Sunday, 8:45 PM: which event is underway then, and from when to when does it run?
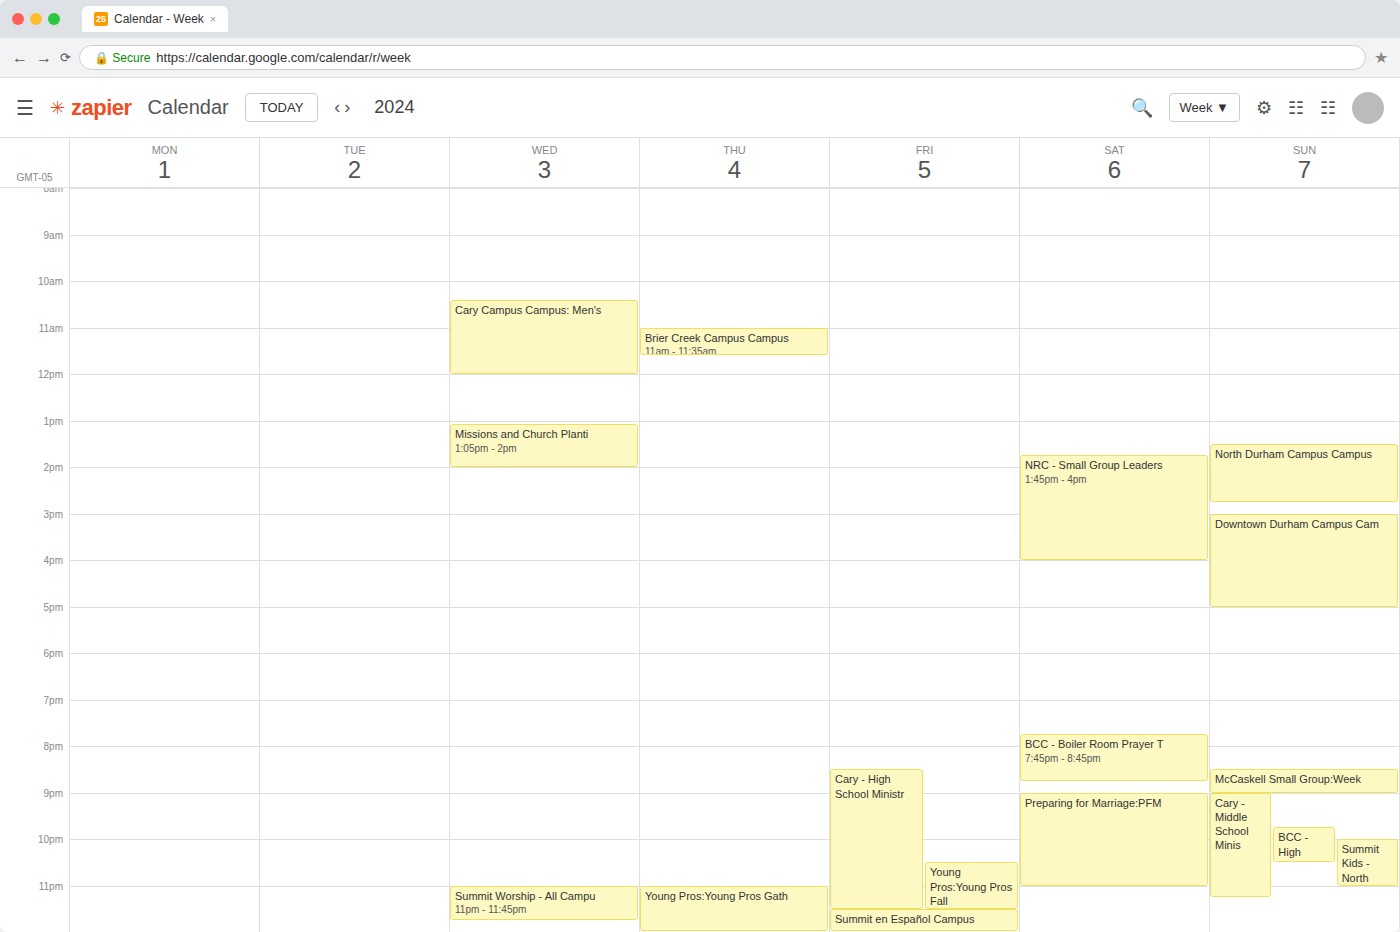
"McCaskell Small Group:Week", 8:30 PM to 9:00 PM